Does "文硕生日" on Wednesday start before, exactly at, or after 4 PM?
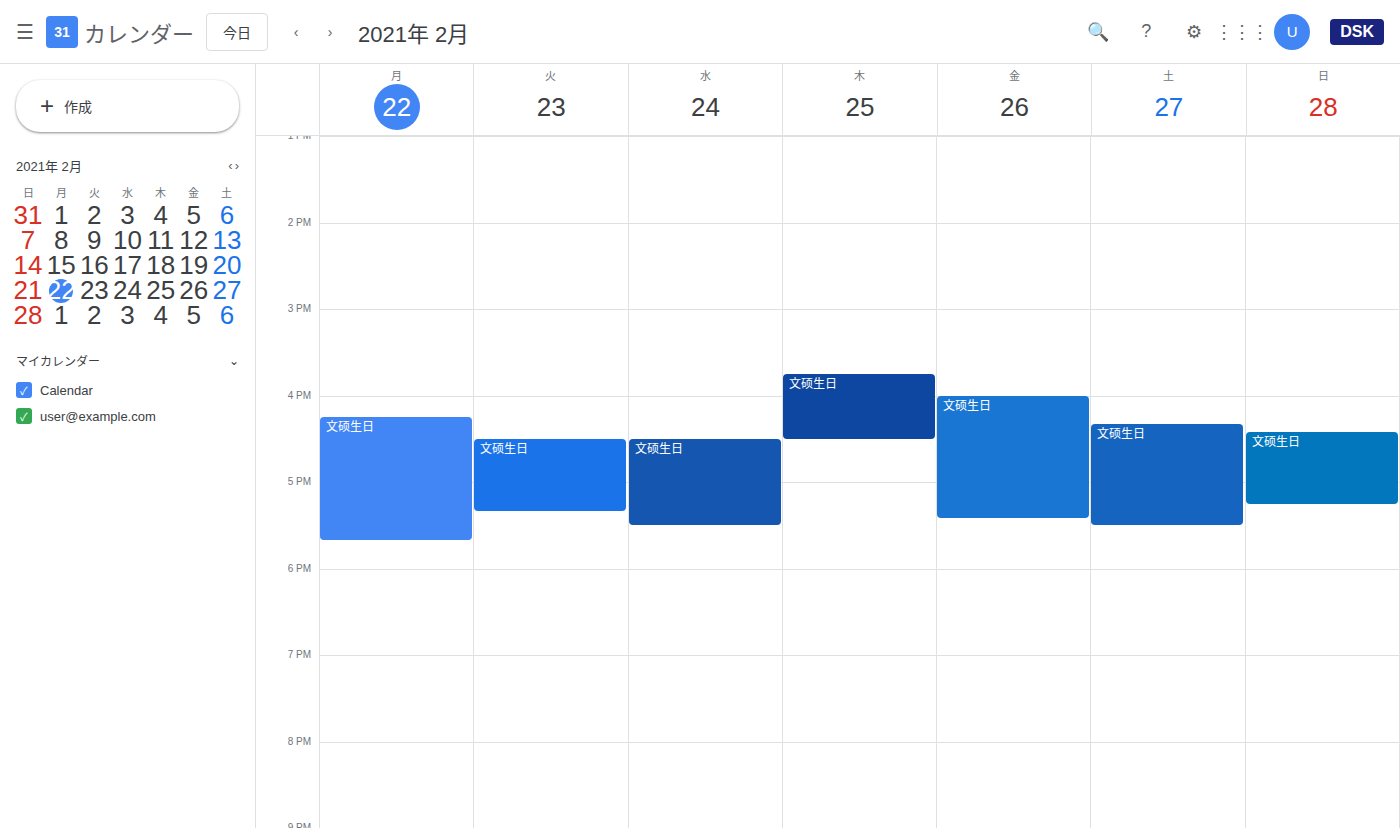
4:30 PM -- after 4 PM, 30 minutes below the 4 PM line.